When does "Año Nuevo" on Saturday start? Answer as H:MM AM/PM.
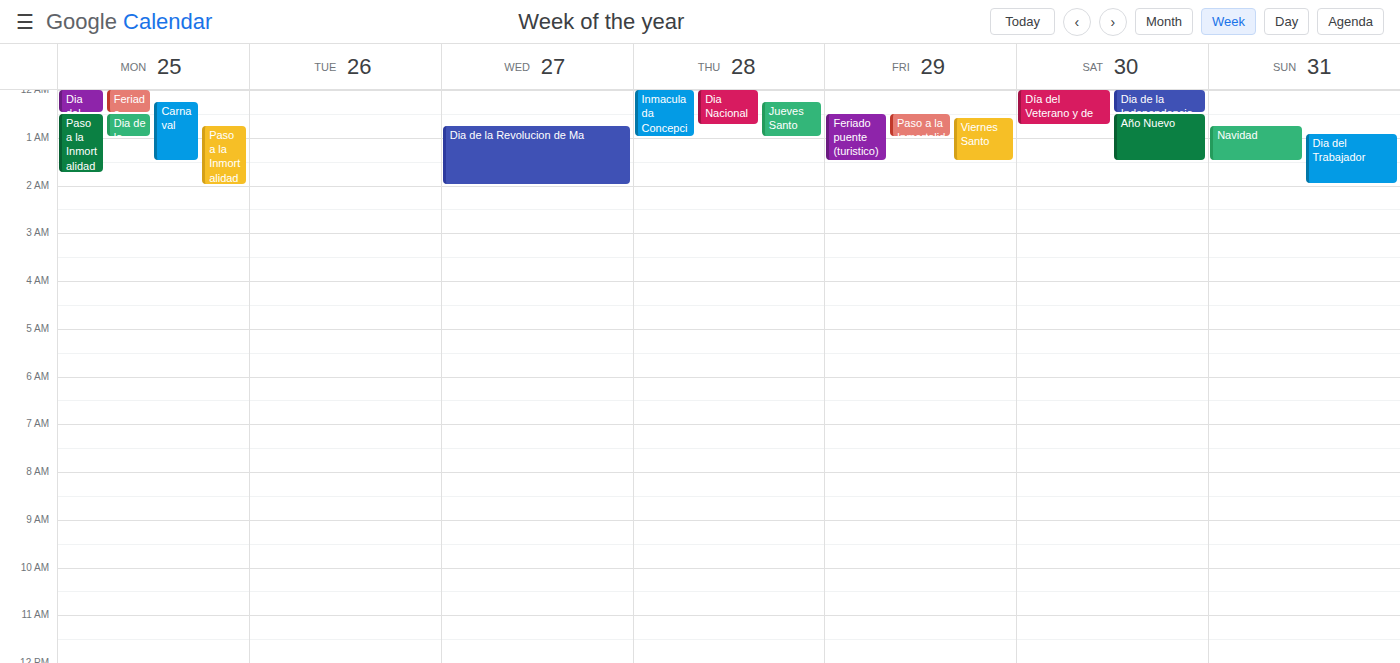
12:30 AM